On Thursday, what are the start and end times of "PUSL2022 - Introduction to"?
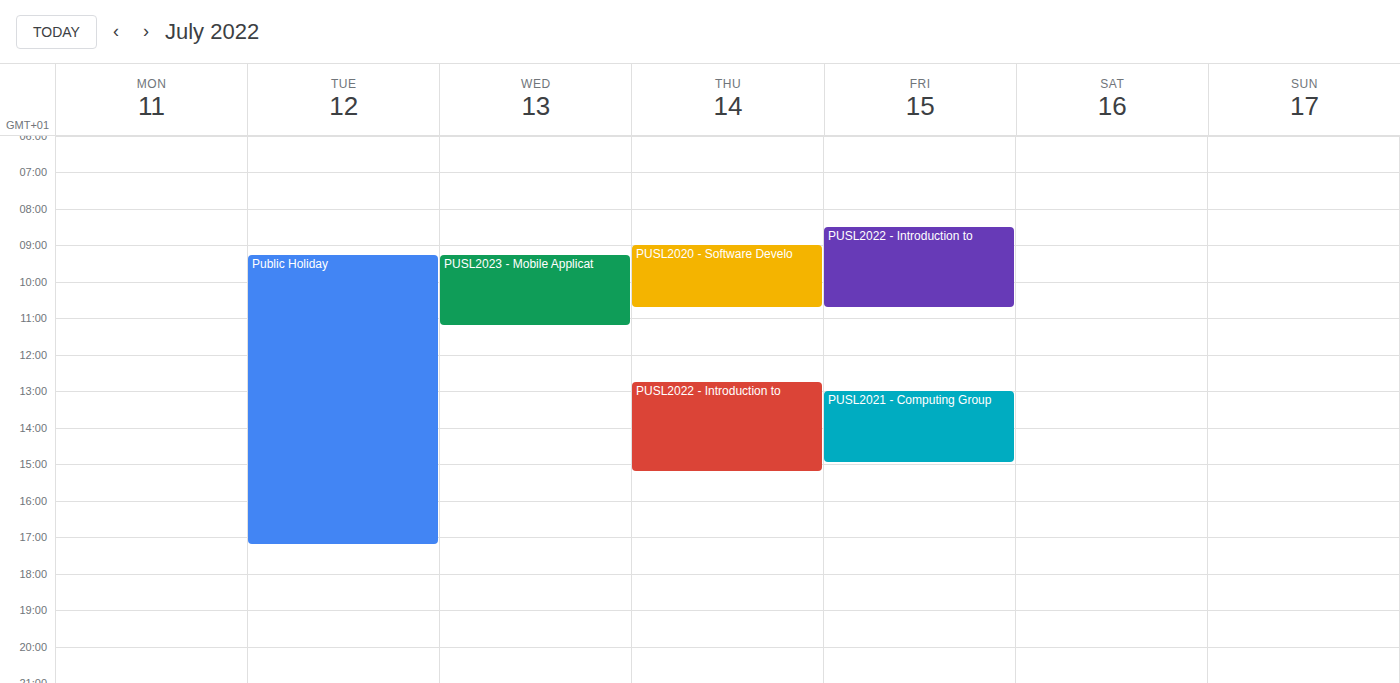
12:45 PM to 3:15 PM